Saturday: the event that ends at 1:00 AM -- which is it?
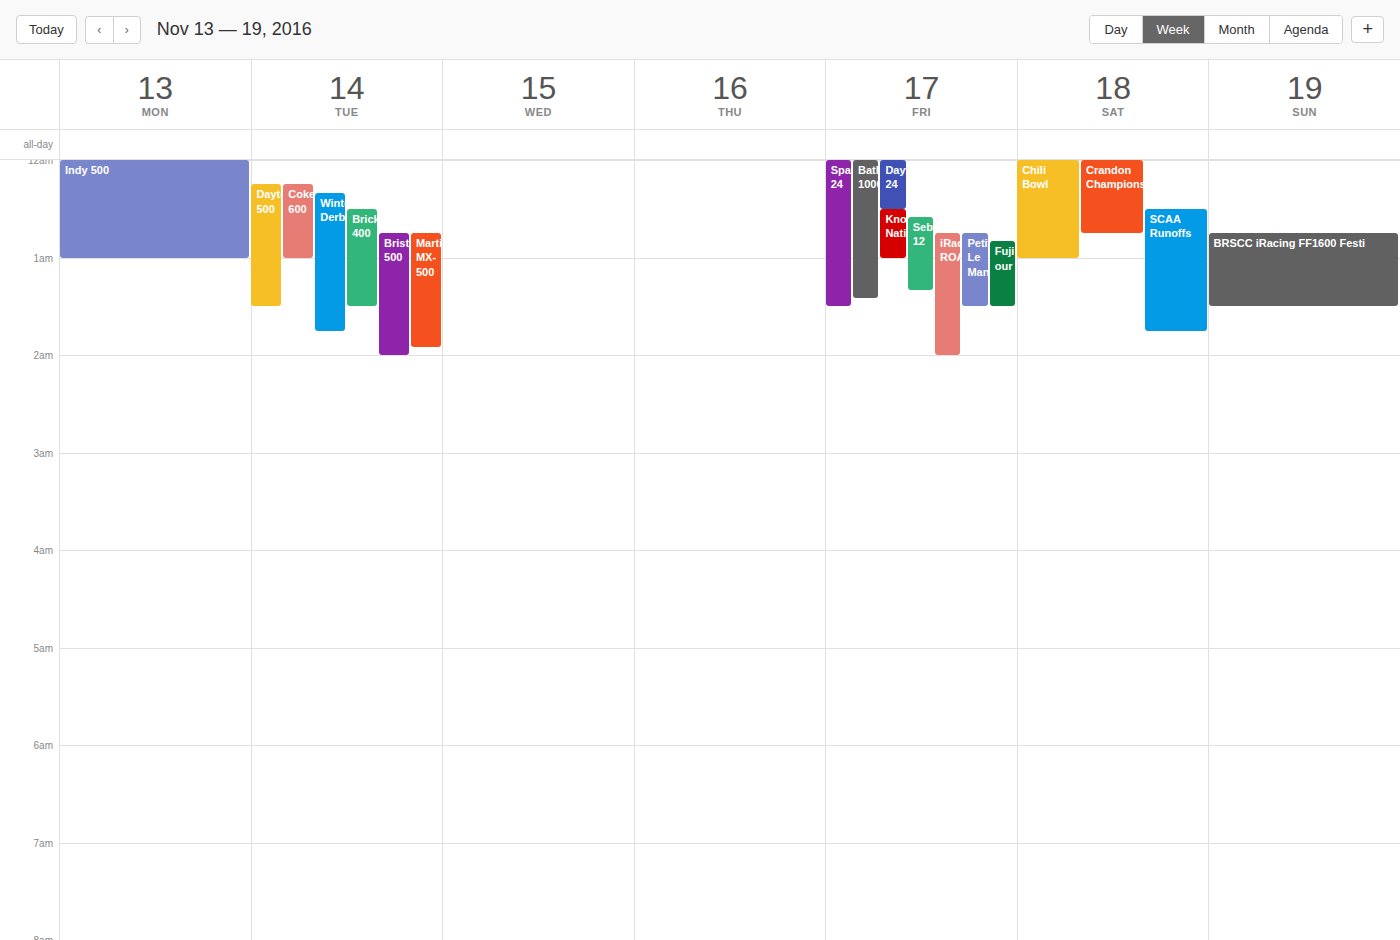
"Chili Bowl"